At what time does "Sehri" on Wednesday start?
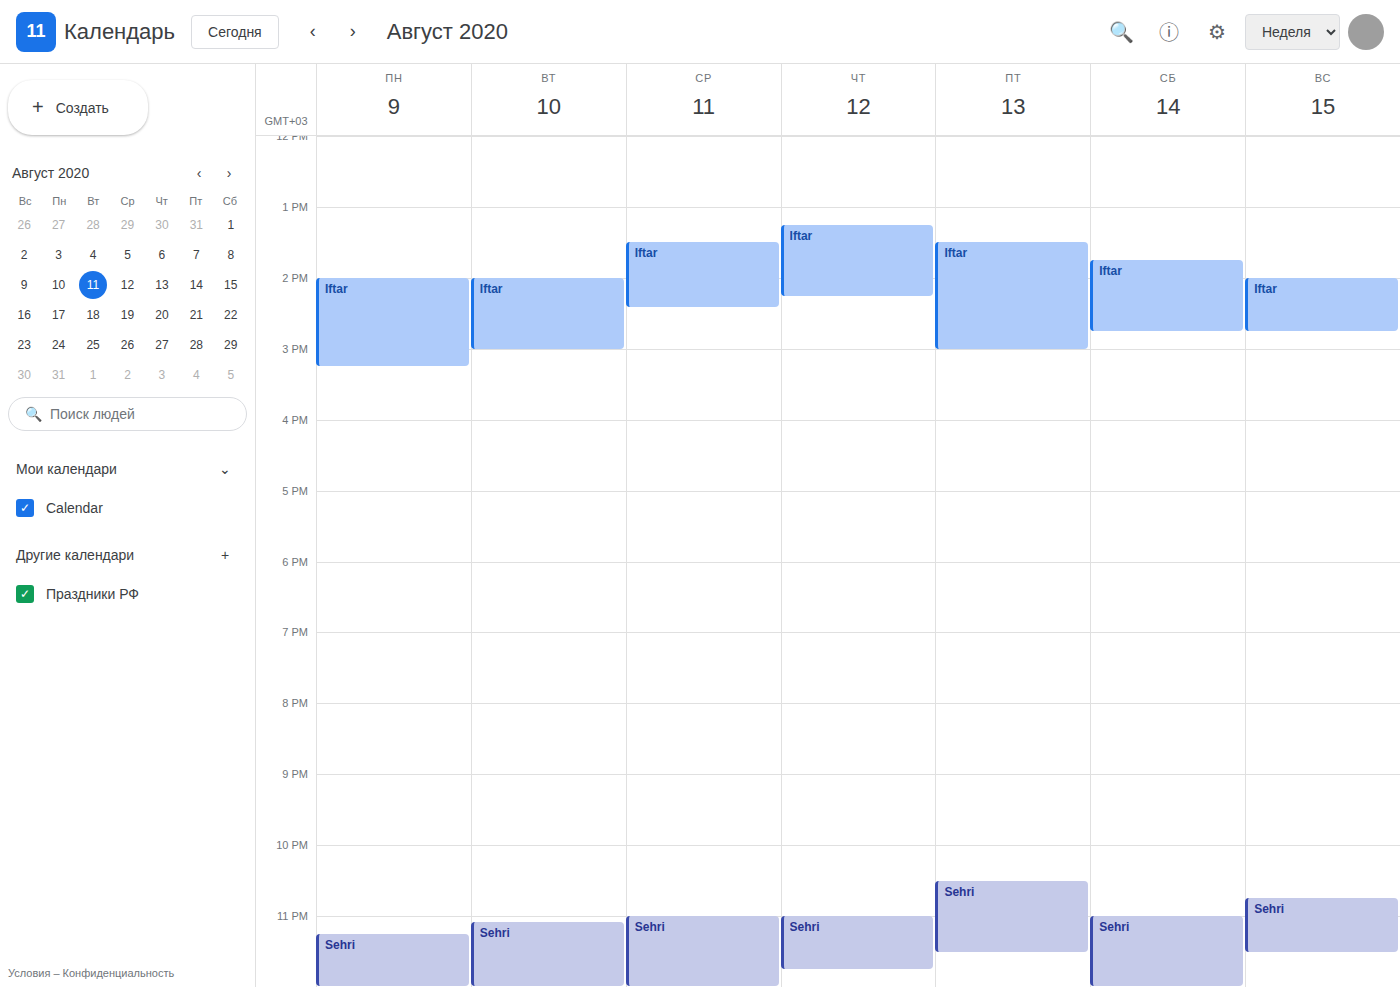
11:00 PM